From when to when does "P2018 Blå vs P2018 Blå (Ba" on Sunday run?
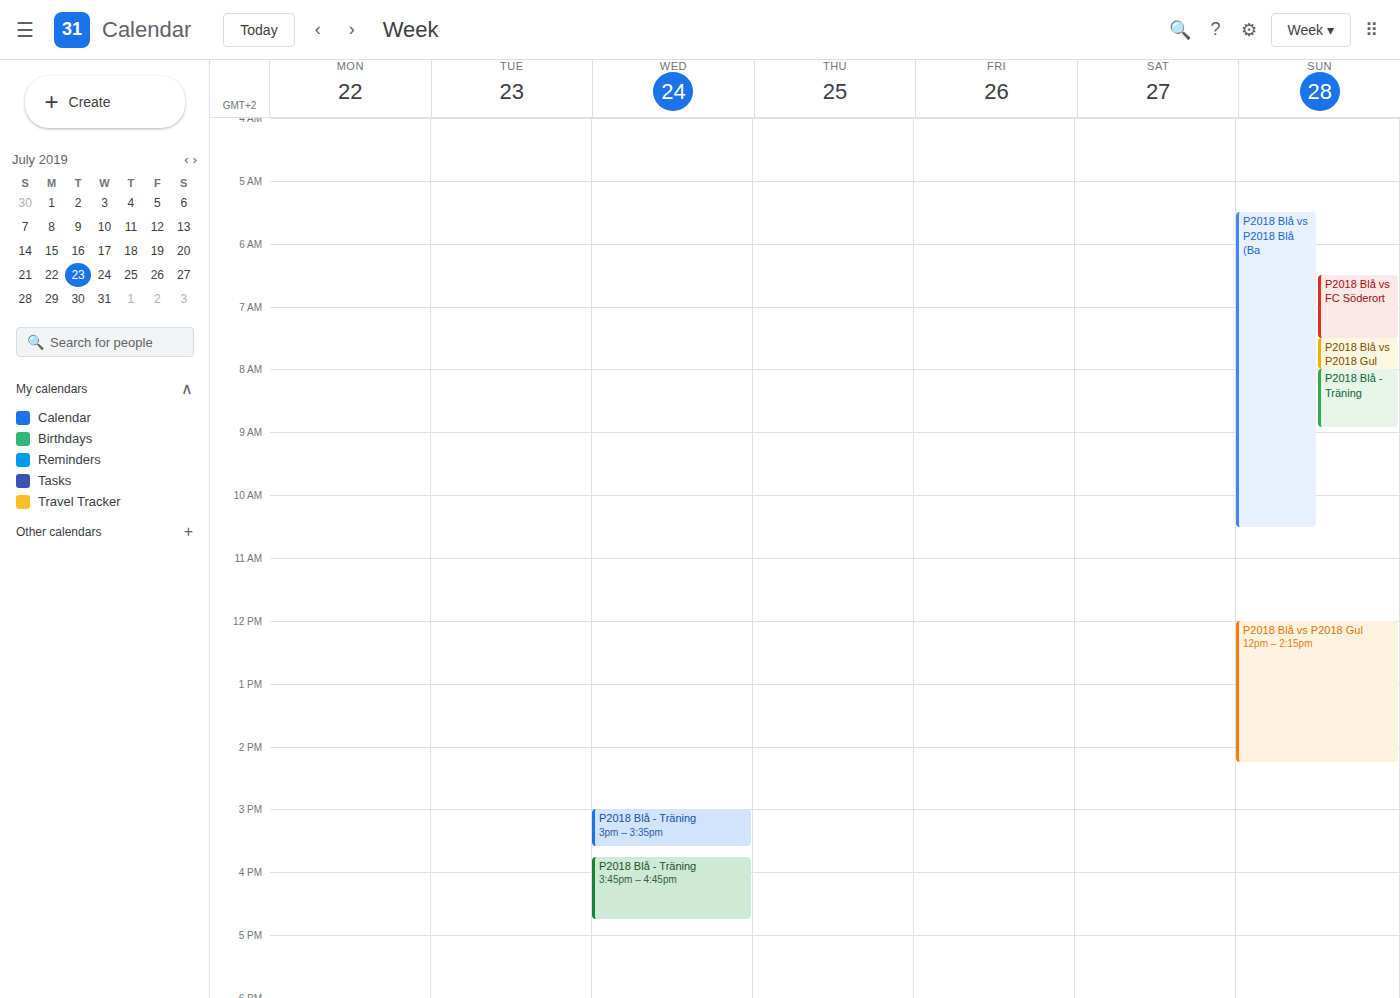
5:30 AM to 10:30 AM